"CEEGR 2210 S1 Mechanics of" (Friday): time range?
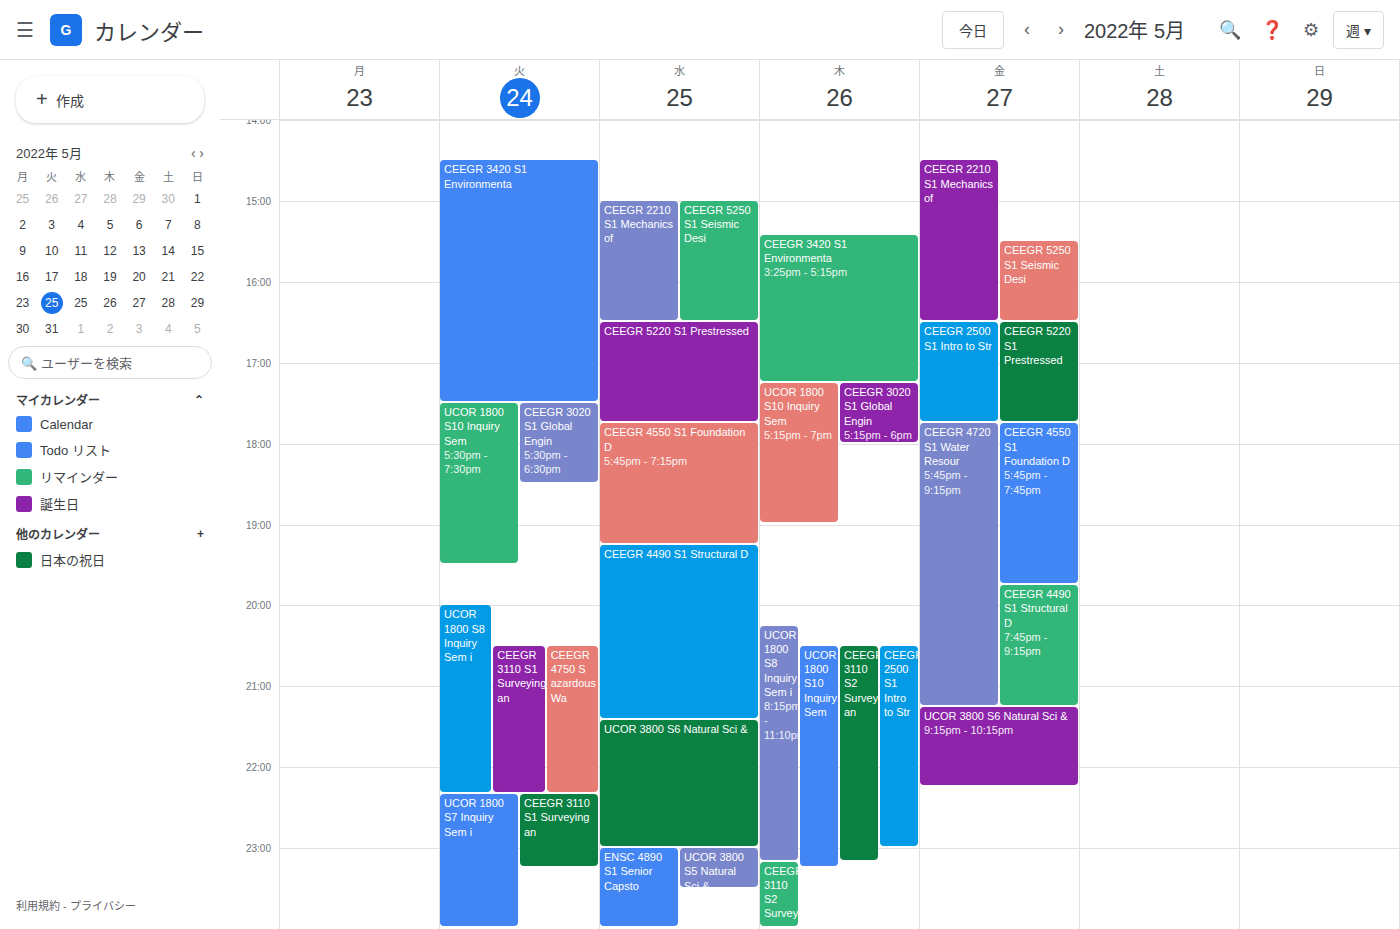
2:30 PM to 4:30 PM